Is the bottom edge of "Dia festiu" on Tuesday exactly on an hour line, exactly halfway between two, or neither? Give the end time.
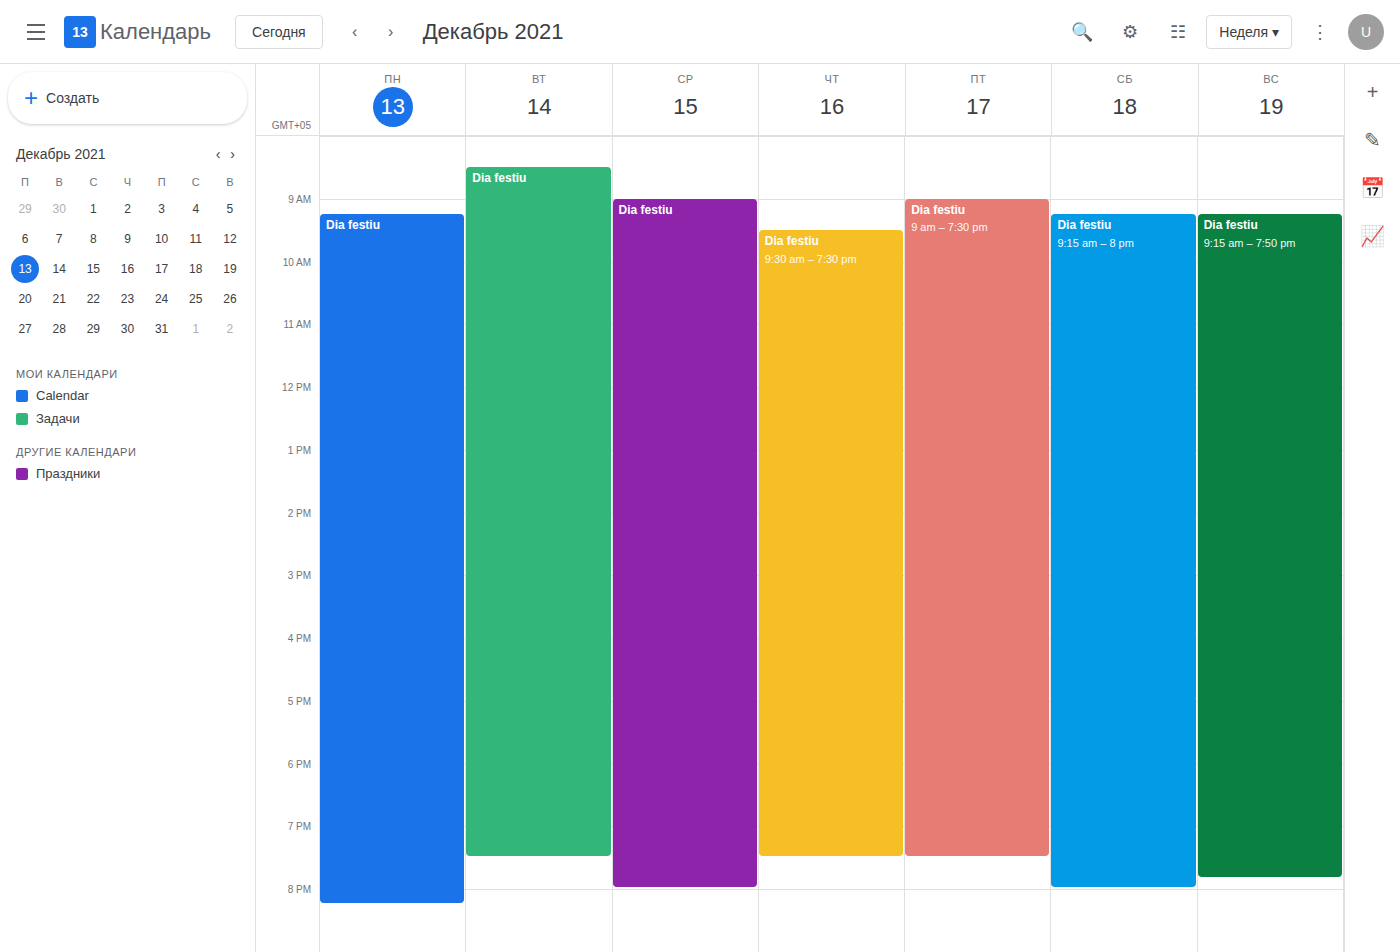
19:30 -- halfway between the 19:00 and 20:00 lines.